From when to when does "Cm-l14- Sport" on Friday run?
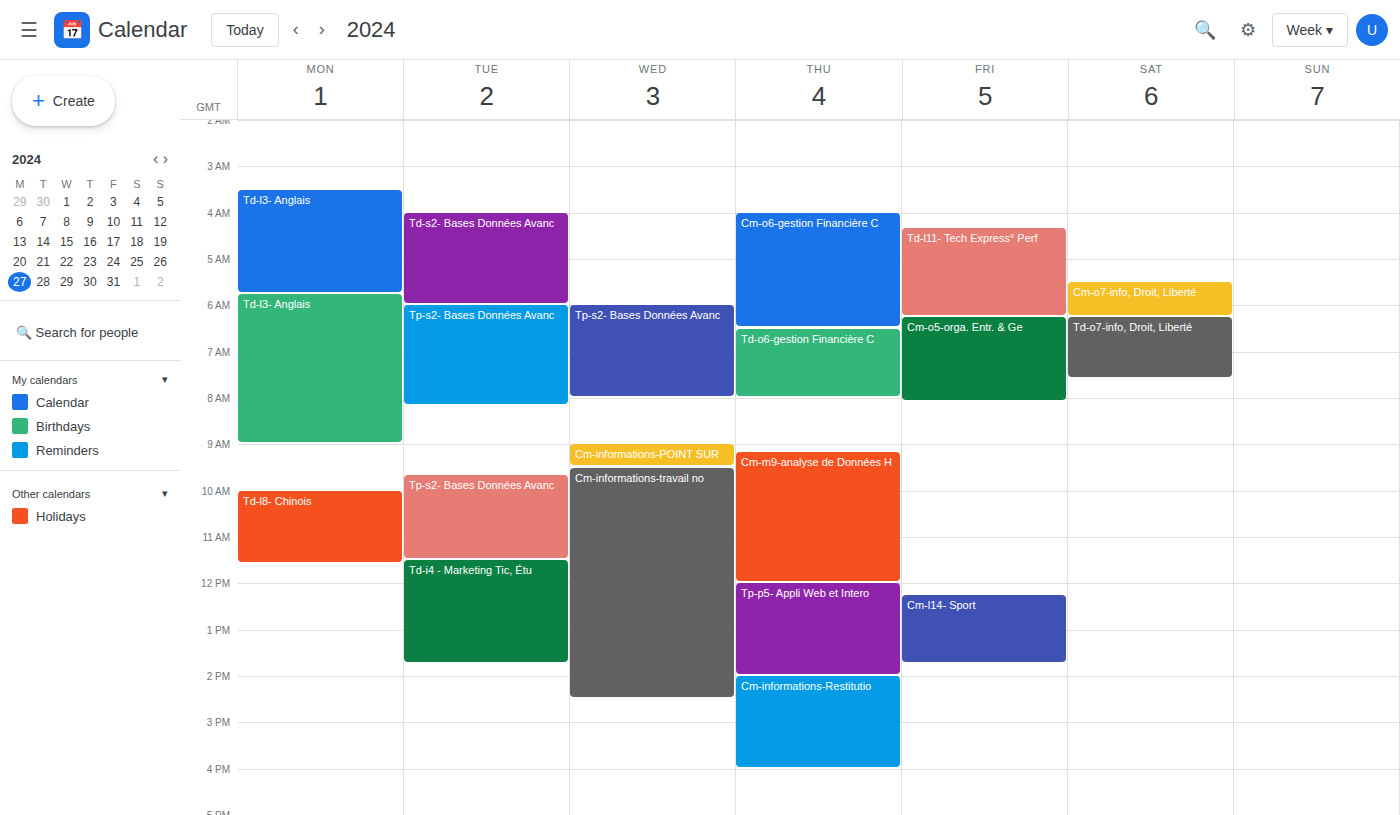
12:15 to 13:45